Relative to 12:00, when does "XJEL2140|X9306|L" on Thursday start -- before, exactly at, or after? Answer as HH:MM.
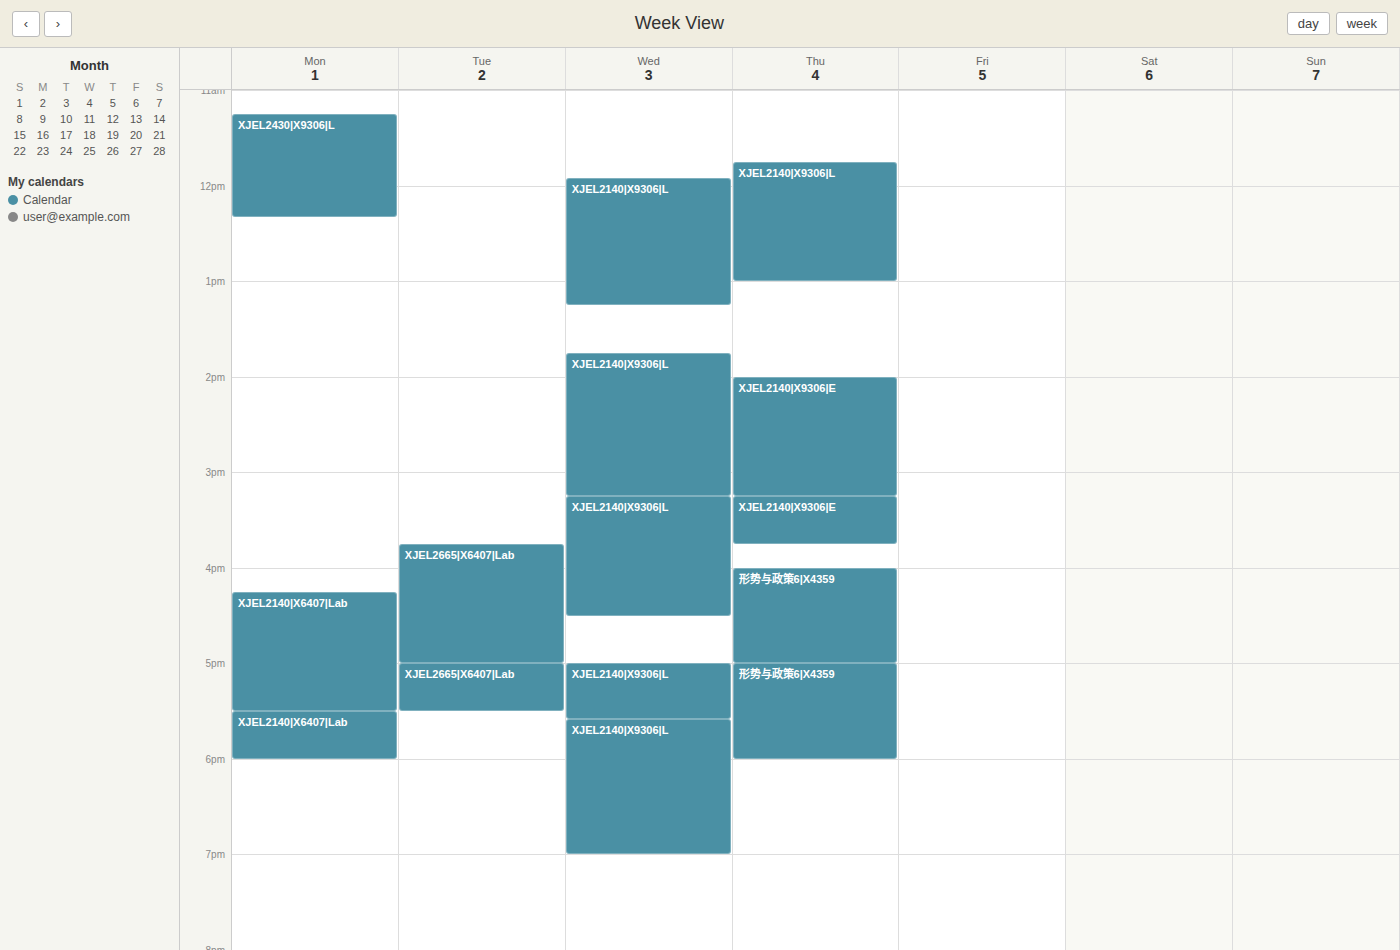
11:45 -- before 12:00, 15 minutes above the 12:00 line.